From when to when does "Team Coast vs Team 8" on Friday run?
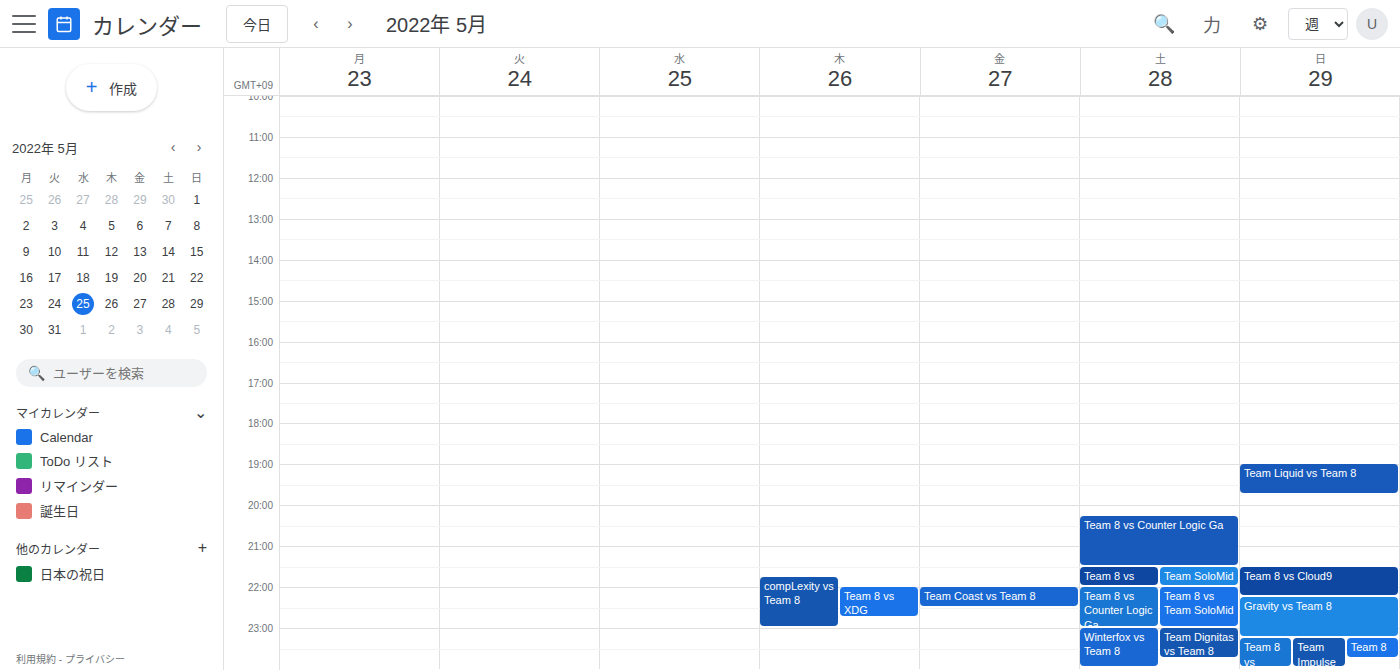
10:00 PM to 10:30 PM